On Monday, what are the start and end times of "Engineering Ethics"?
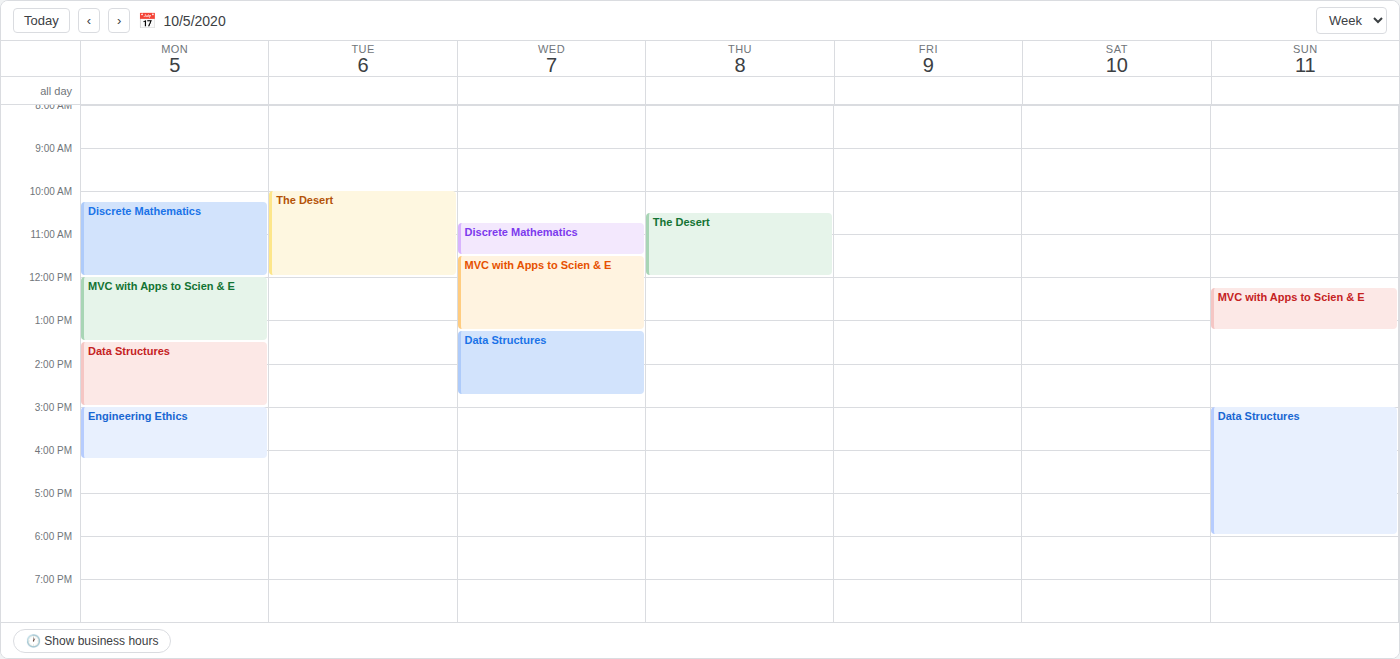
3:00 PM to 4:15 PM